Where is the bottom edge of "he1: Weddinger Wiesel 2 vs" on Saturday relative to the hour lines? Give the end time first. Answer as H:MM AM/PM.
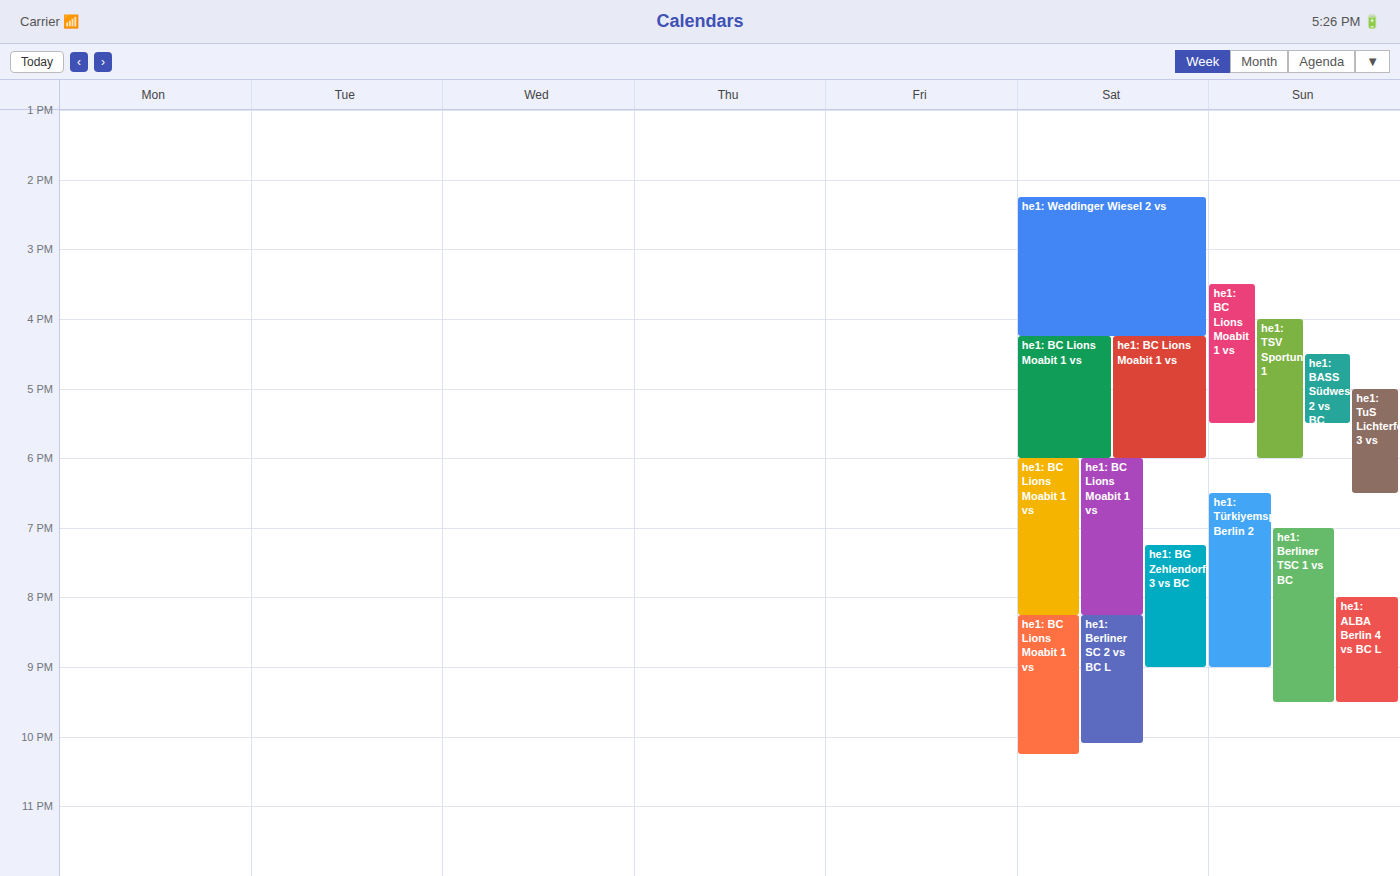
4:15 PM -- neither: a quarter of the way from the 4 PM line to the 5 PM line.